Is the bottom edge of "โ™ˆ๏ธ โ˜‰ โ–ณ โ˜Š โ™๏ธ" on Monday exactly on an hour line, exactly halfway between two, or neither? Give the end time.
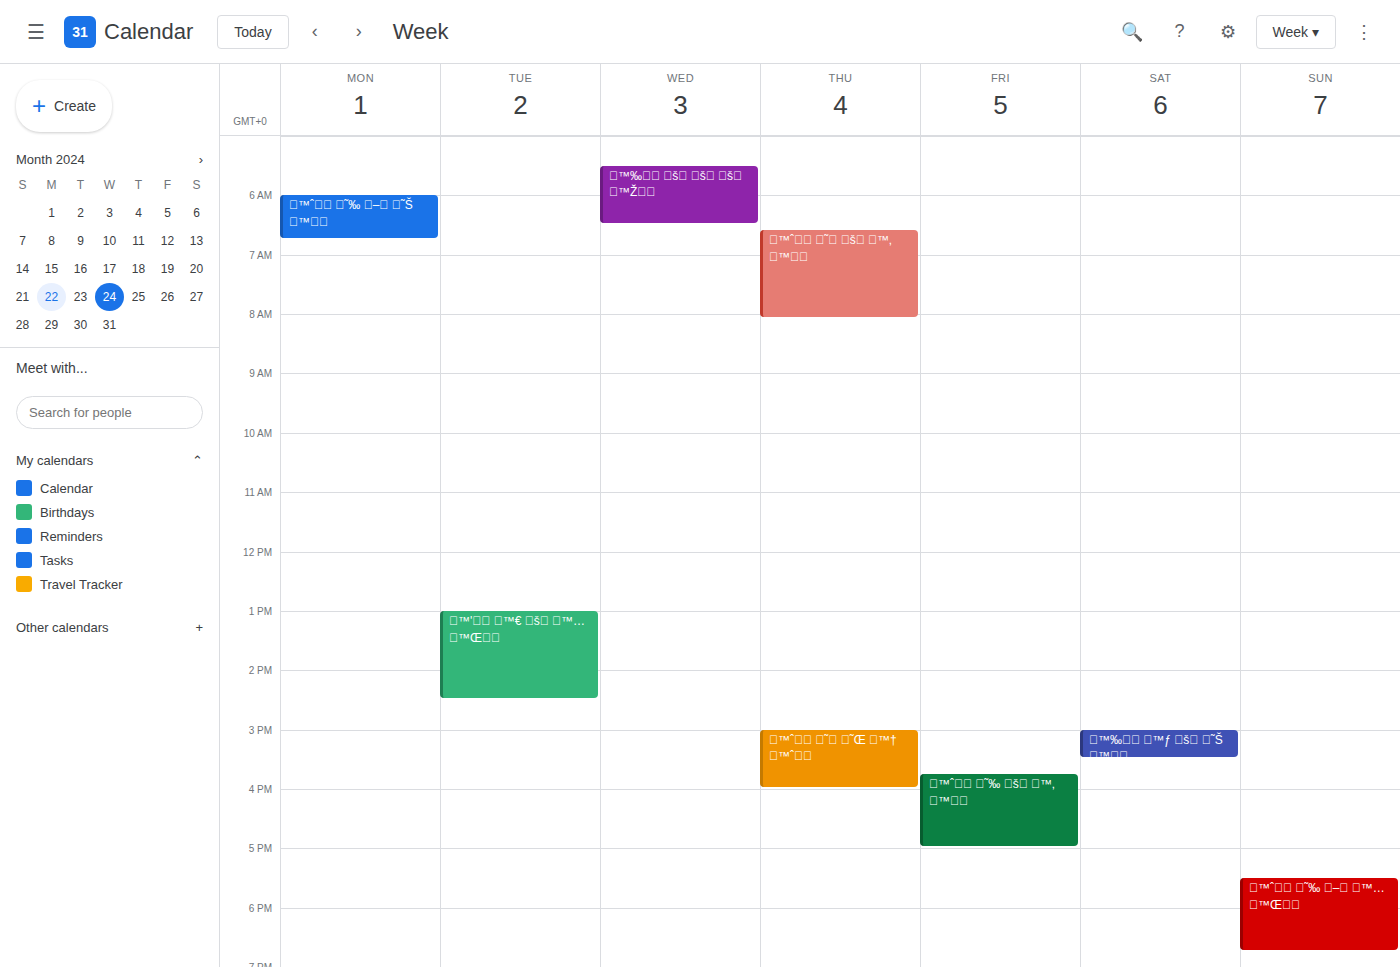
6:45 AM -- neither: three quarters of the way from the 6 AM line to the 7 AM line.